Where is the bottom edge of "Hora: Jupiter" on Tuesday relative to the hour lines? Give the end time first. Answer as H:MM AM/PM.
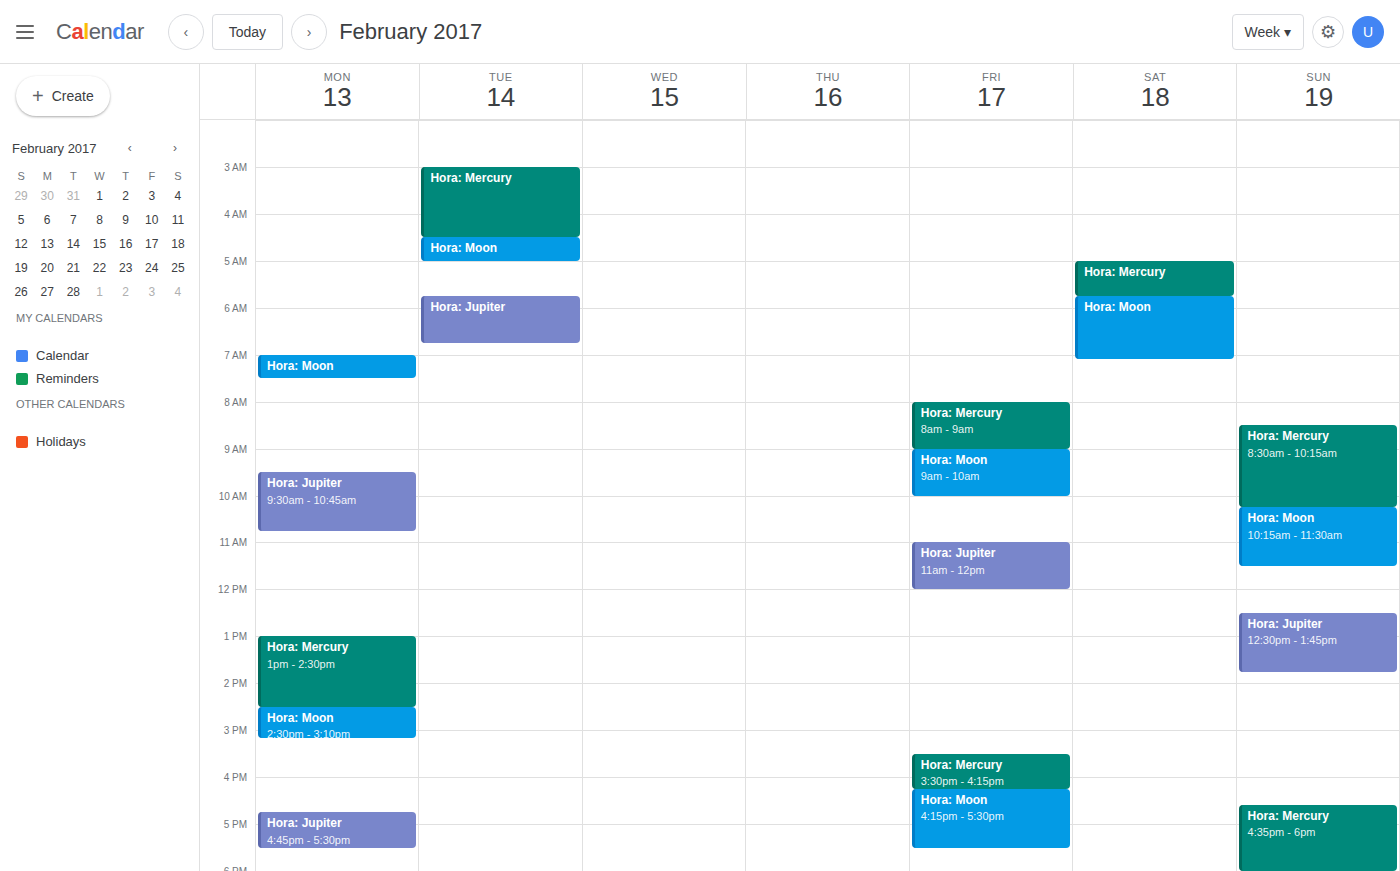
6:45 AM -- neither: three quarters of the way from the 6 AM line to the 7 AM line.